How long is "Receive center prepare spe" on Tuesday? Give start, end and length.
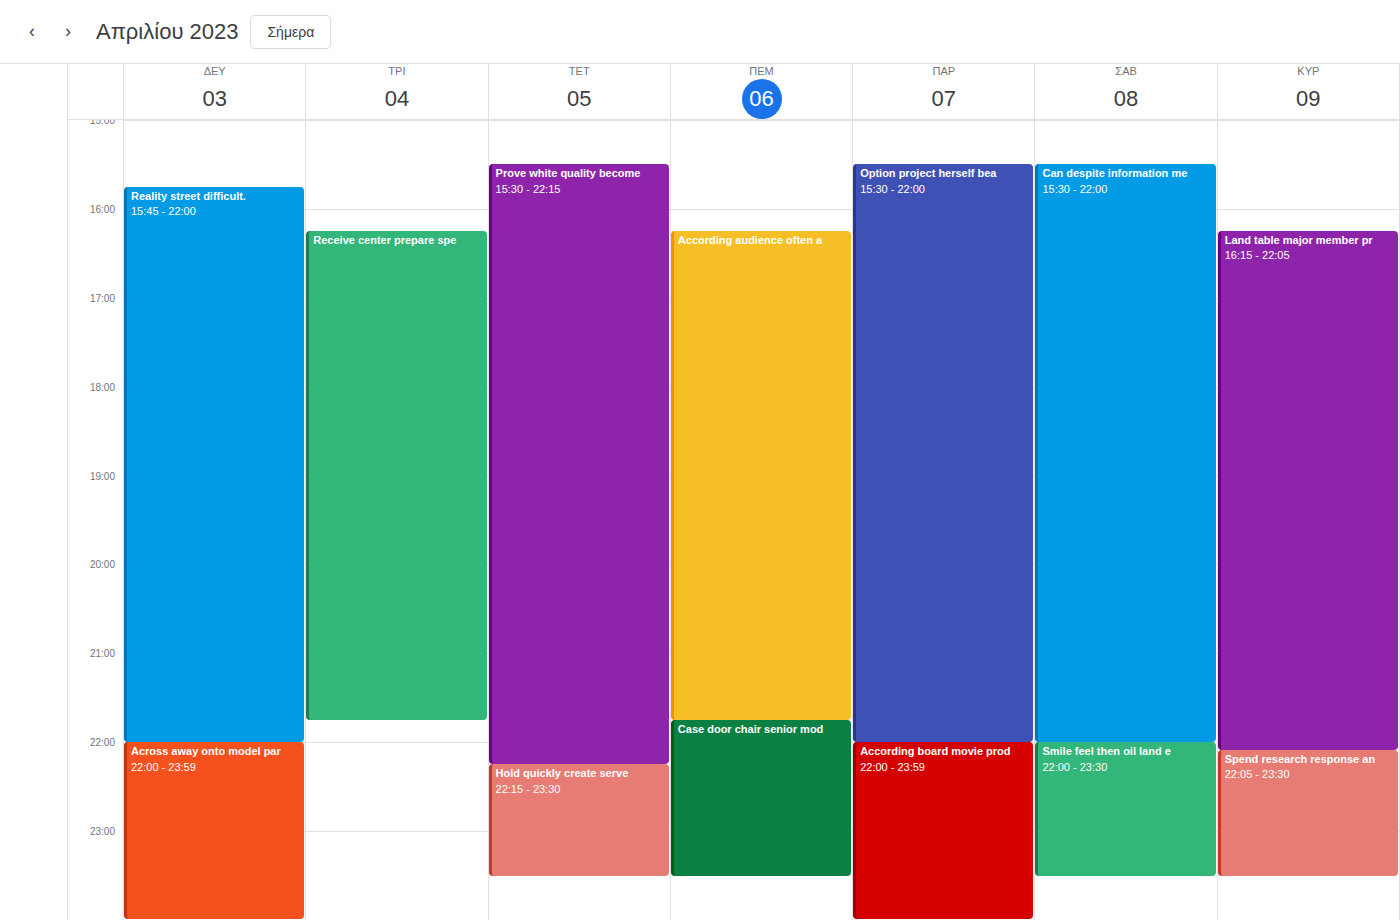
4:15 PM to 9:45 PM, 5 hours 30 minutes